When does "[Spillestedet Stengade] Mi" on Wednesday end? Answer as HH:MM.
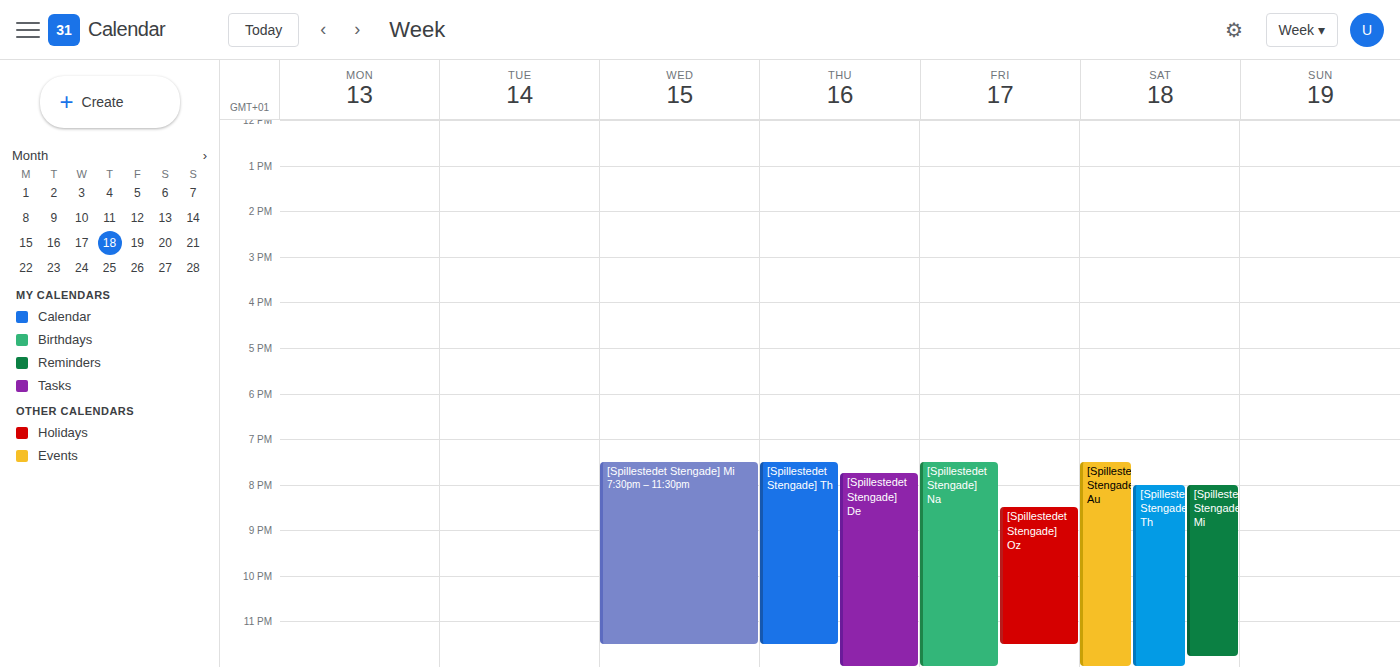
23:30